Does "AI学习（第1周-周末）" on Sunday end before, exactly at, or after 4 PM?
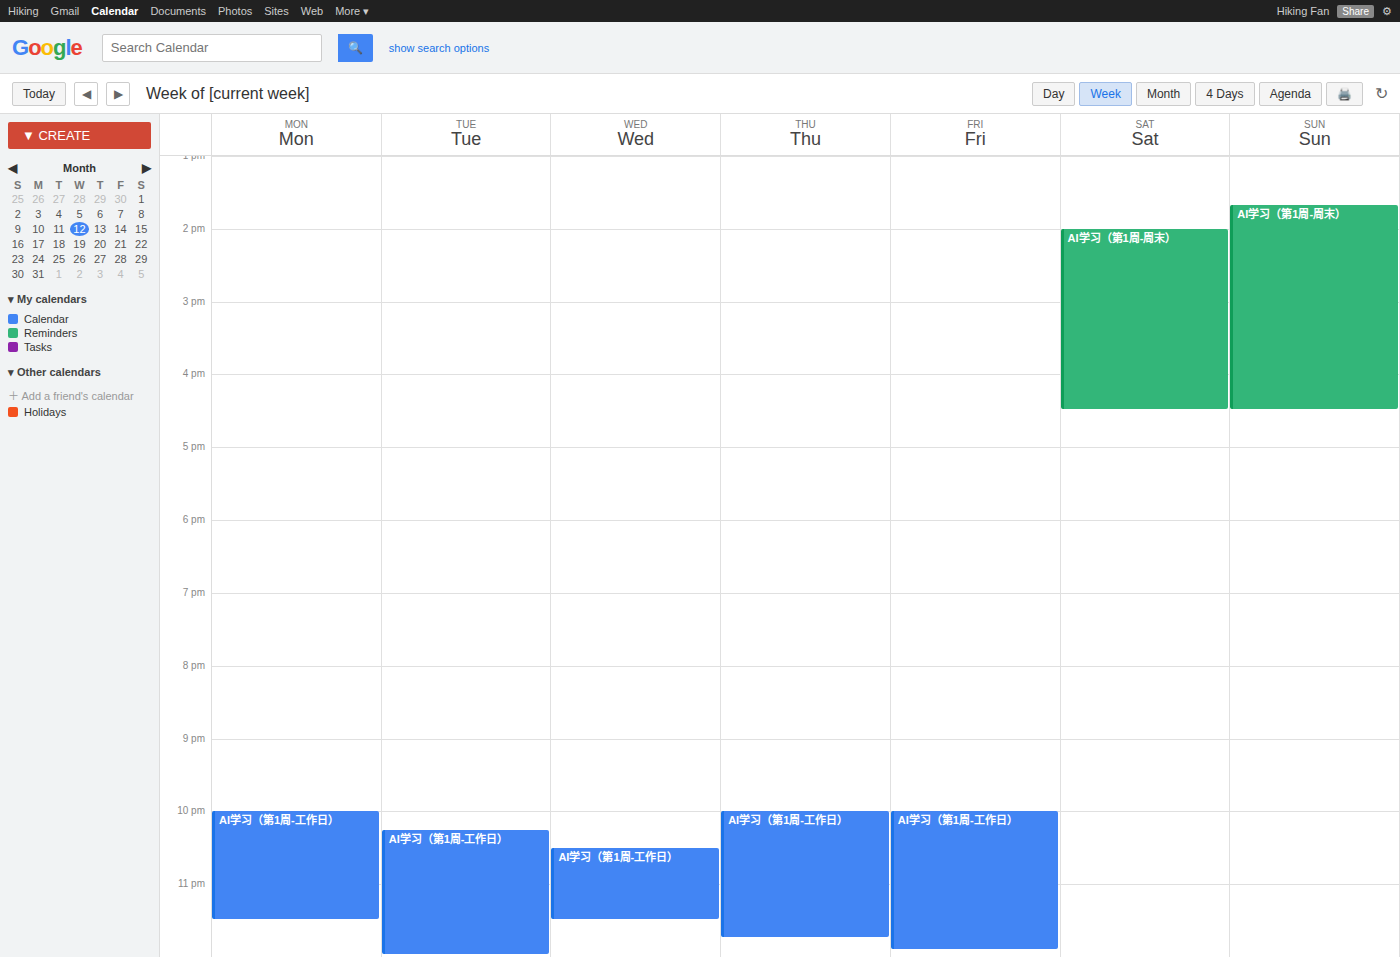
4:30 PM -- after 4 PM, 30 minutes below the 4 PM line.